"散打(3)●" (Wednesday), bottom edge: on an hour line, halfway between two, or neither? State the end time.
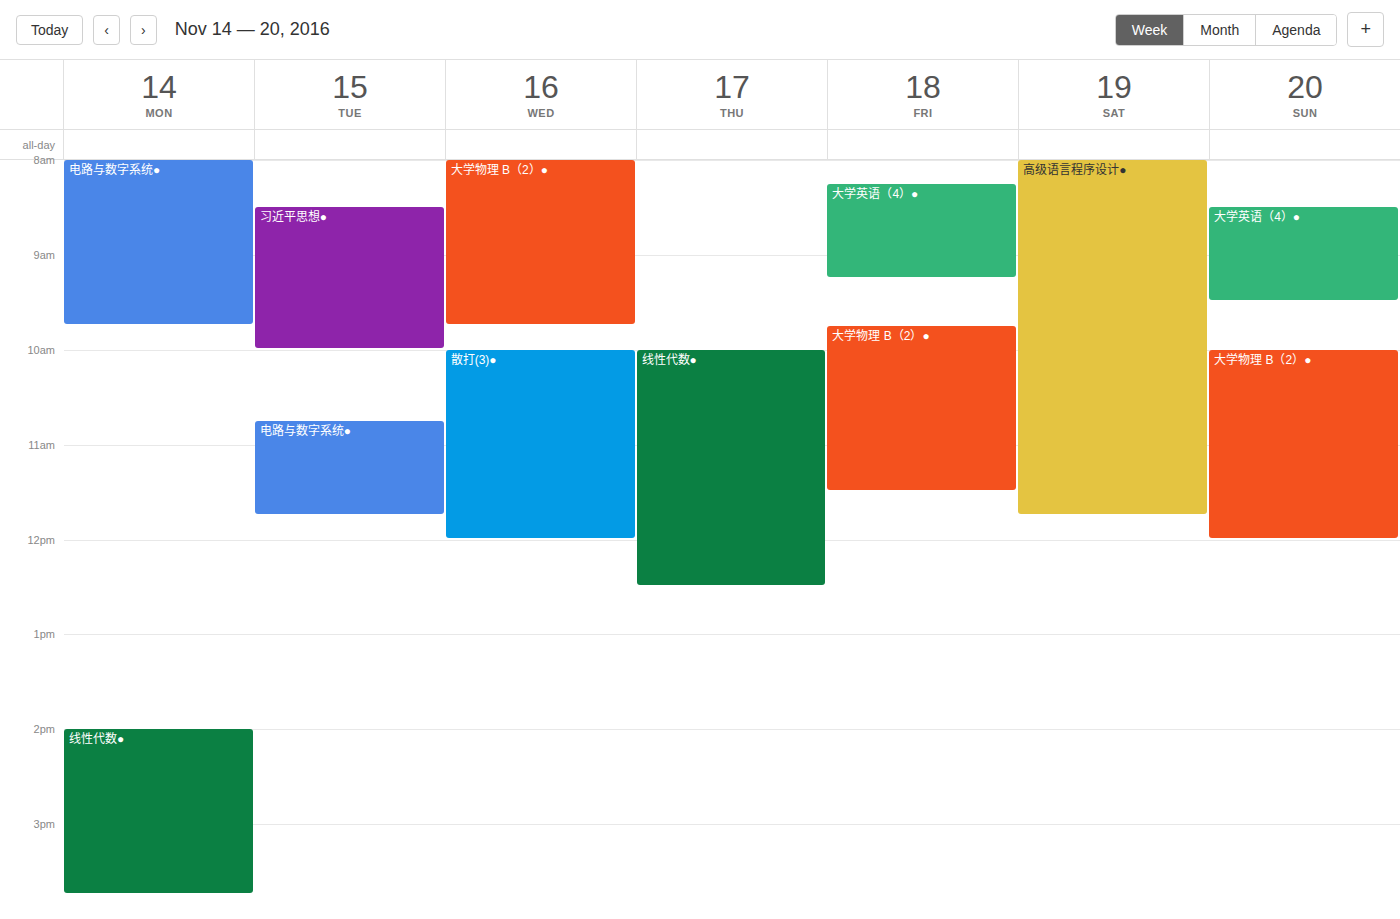
12:00 PM -- exactly on the 12 PM line.